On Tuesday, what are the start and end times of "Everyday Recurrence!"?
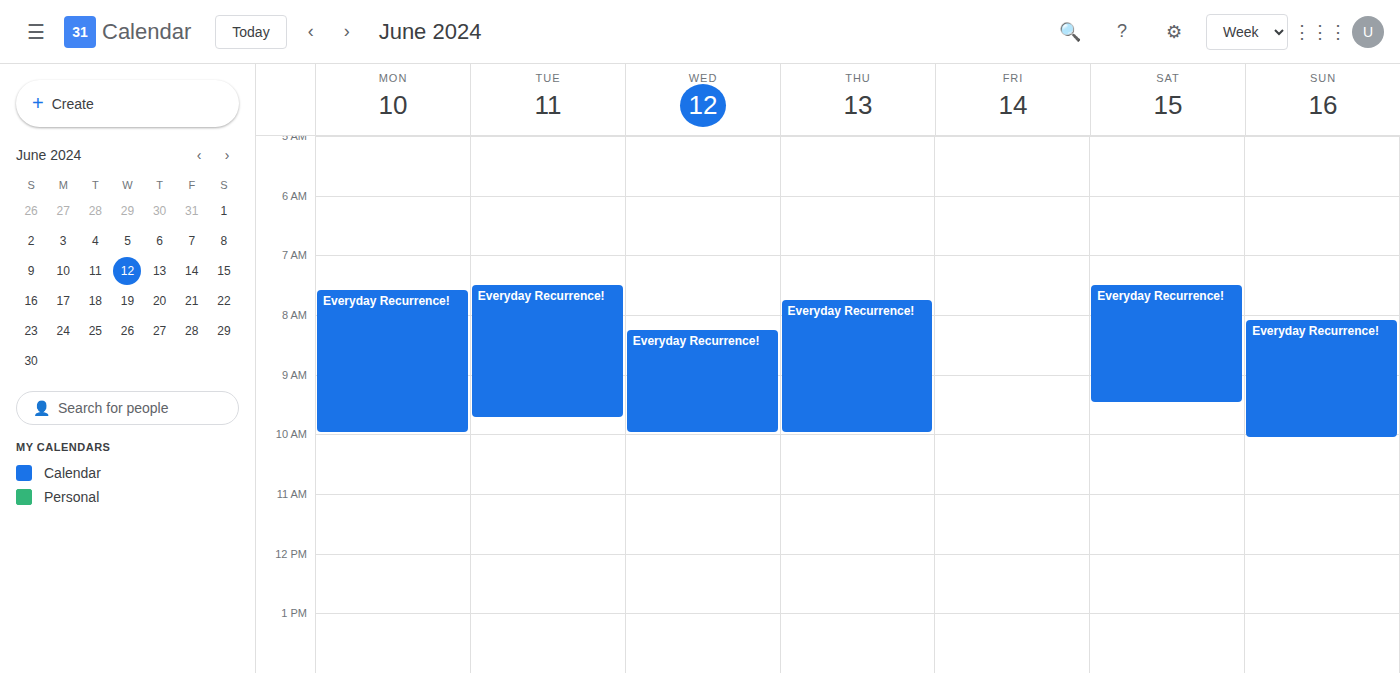
7:30 AM to 9:45 AM